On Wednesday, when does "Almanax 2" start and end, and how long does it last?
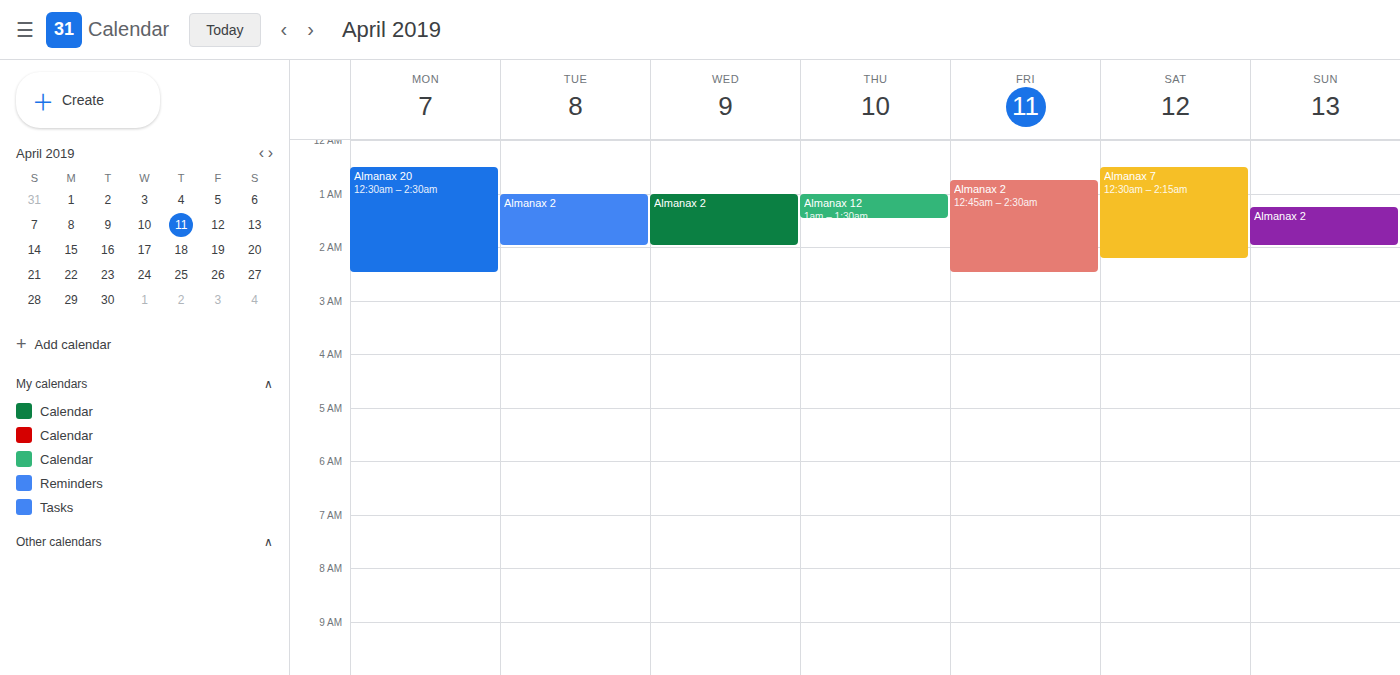
1:00 AM to 2:00 AM, 1 hour